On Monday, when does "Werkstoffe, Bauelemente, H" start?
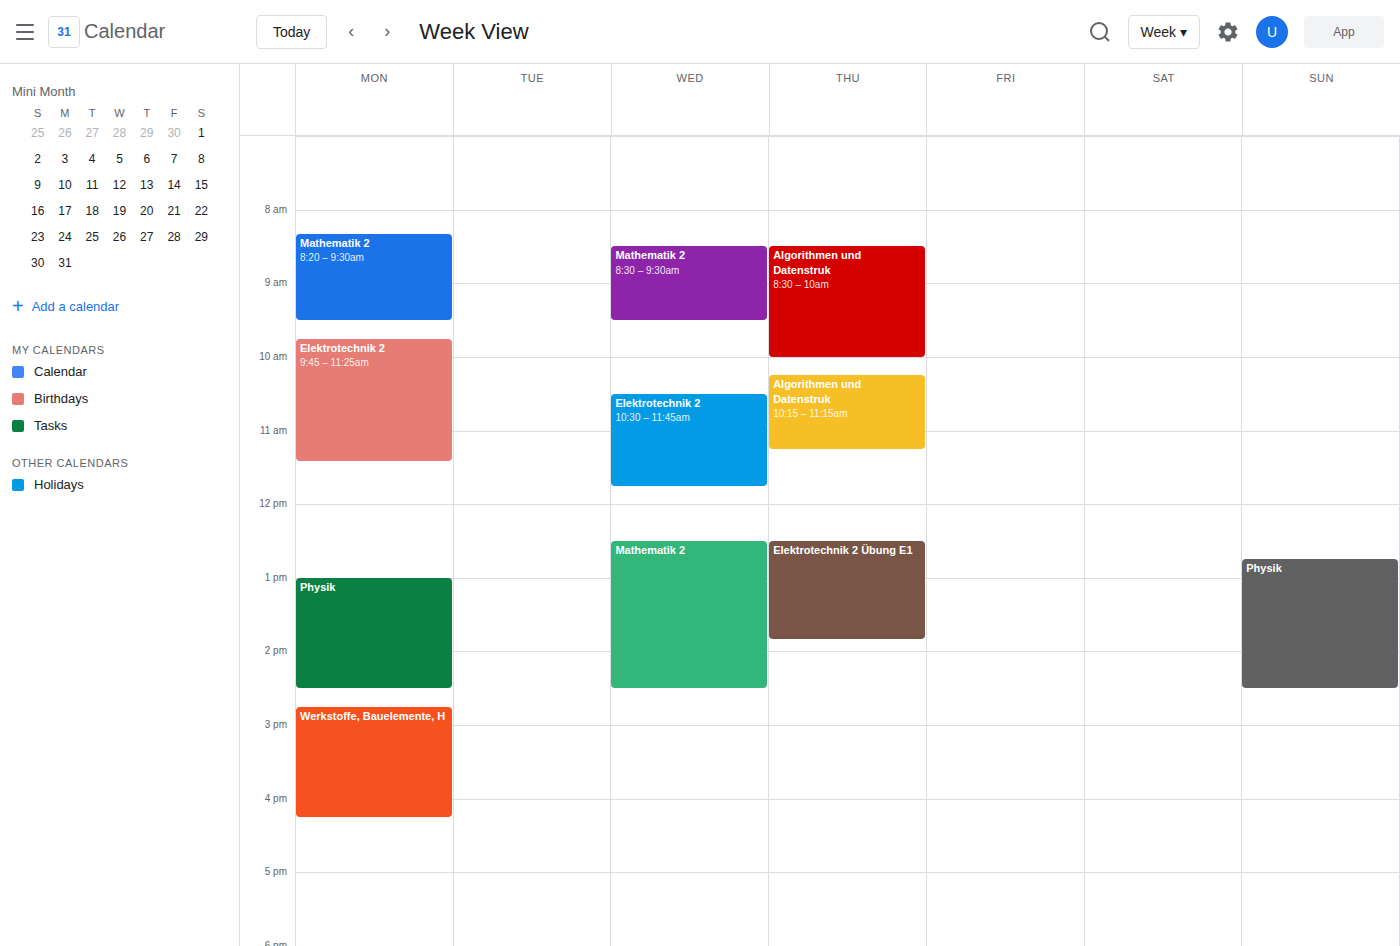
2:45 PM